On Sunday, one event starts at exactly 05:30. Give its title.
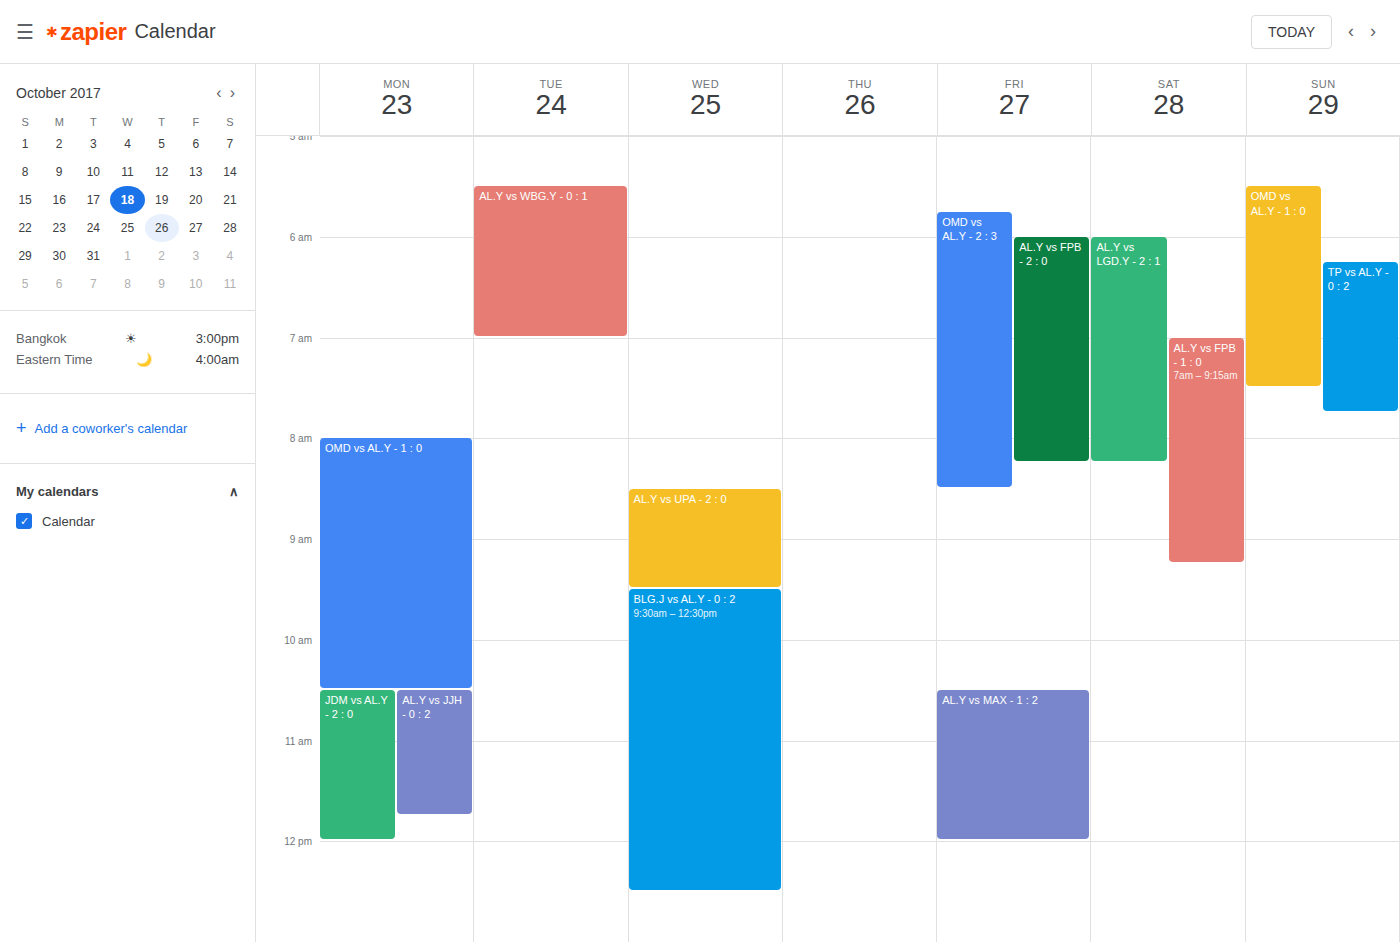
"OMD vs AL.Y - 1 : 0"